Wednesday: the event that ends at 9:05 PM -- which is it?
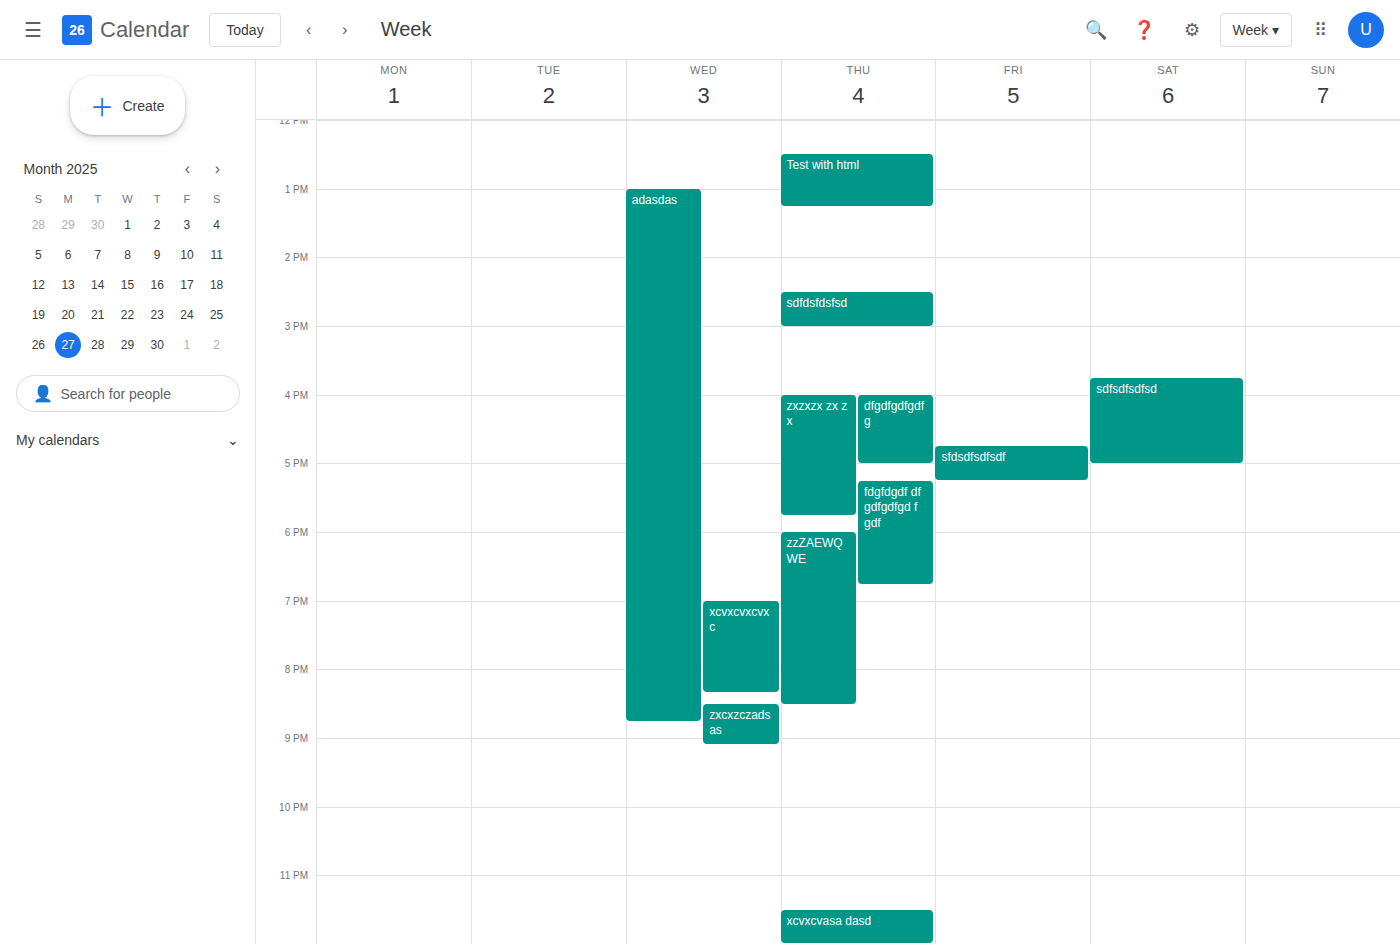
"zxcxzczadsas"